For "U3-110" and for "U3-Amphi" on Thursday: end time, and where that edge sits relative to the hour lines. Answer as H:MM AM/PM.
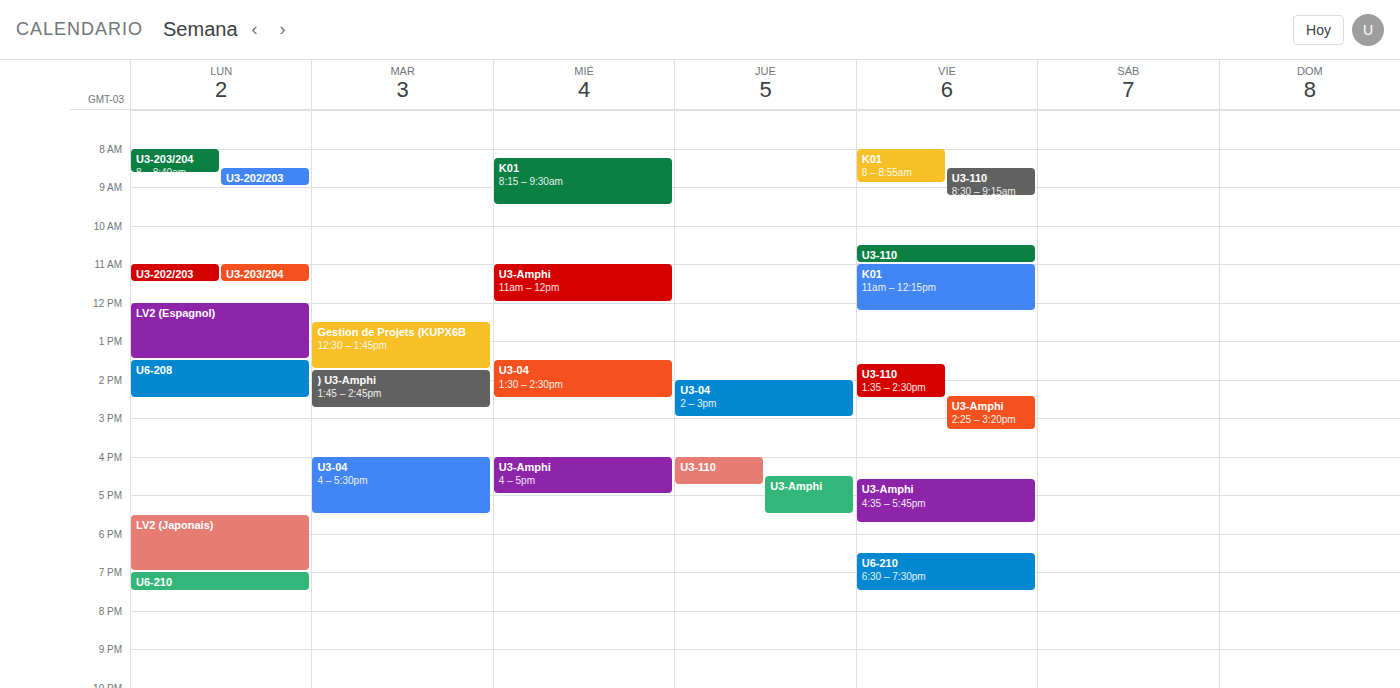
"U3-110": 4:45 PM, neither: three quarters of the way from the 4 PM line to the 5 PM line. "U3-Amphi": 5:30 PM, halfway between the 5 PM and 6 PM lines.